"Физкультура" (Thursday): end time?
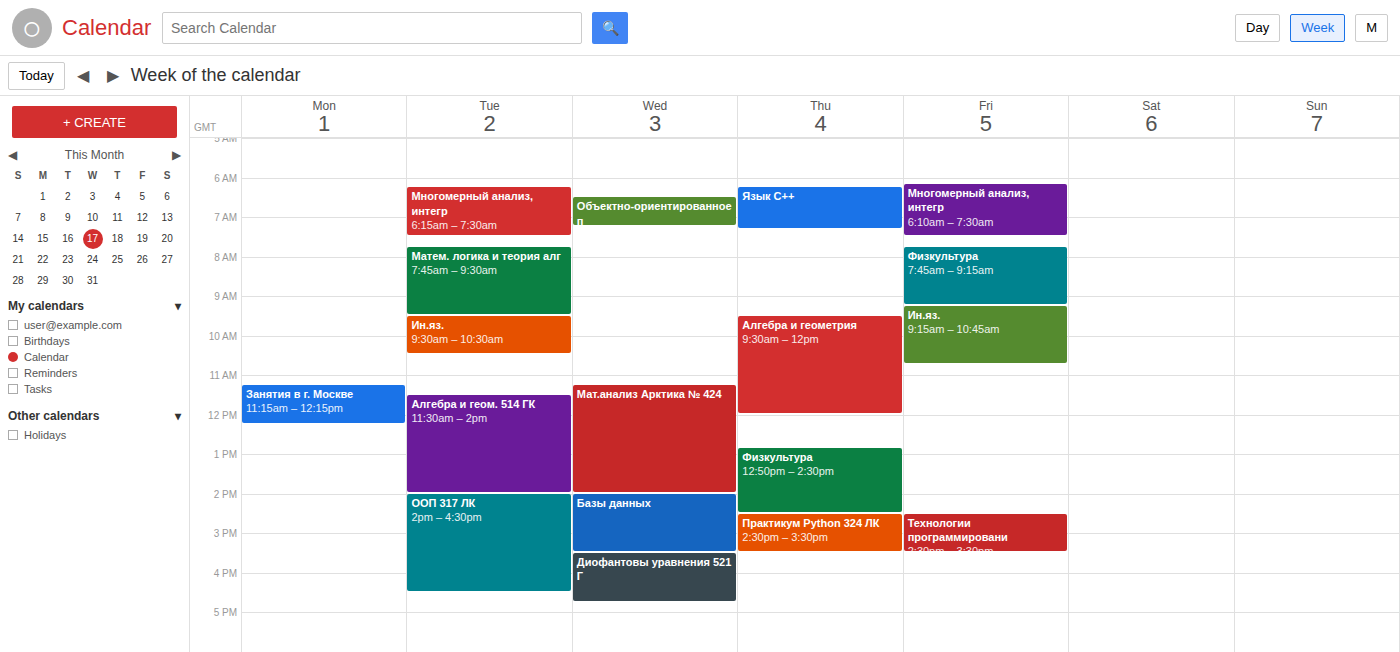
2:30 PM